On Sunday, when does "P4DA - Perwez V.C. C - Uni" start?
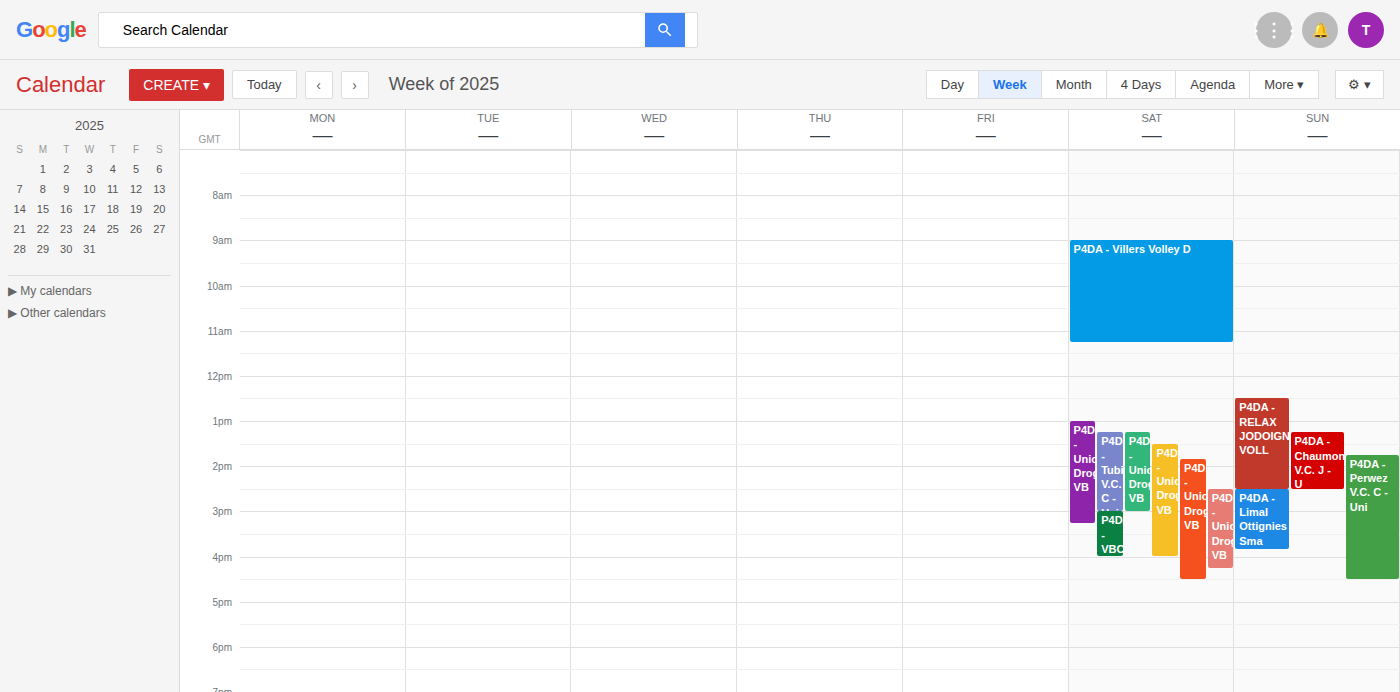
13:45